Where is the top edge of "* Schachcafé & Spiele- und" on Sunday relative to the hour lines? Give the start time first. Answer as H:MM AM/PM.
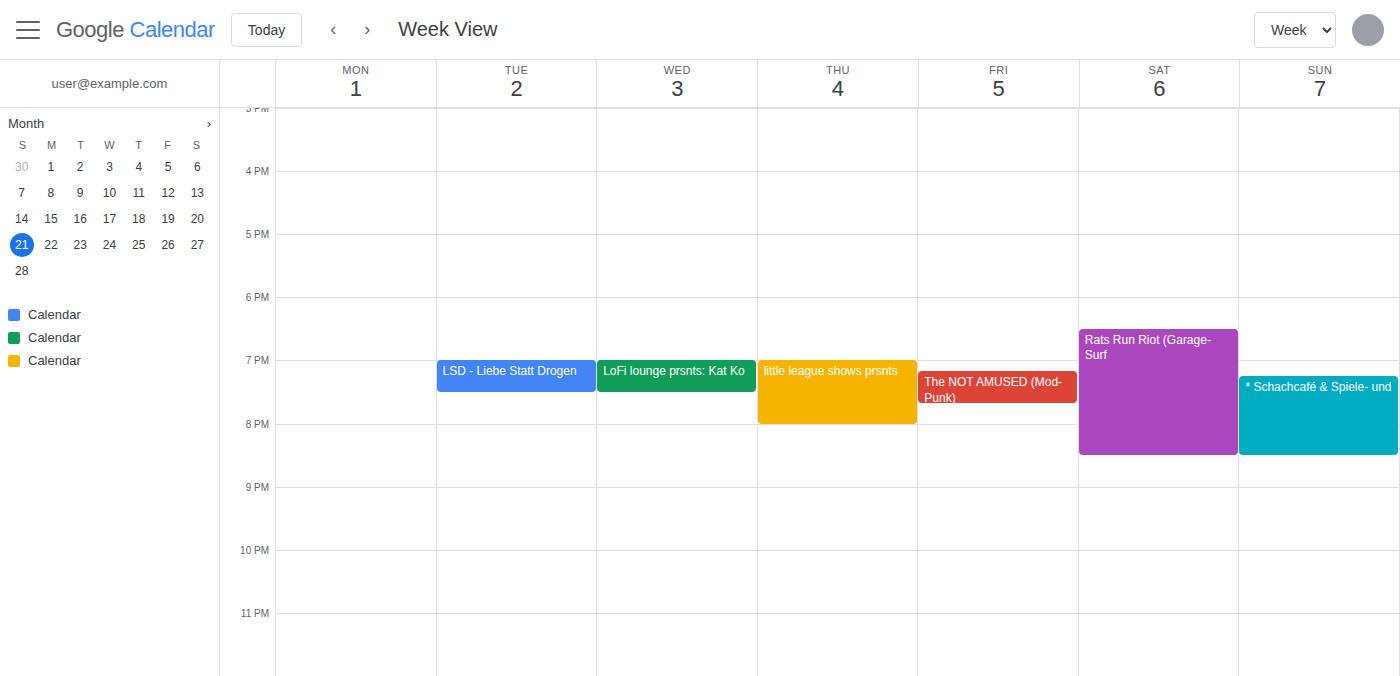
7:15 PM -- neither: a quarter of the way from the 7 PM line to the 8 PM line.